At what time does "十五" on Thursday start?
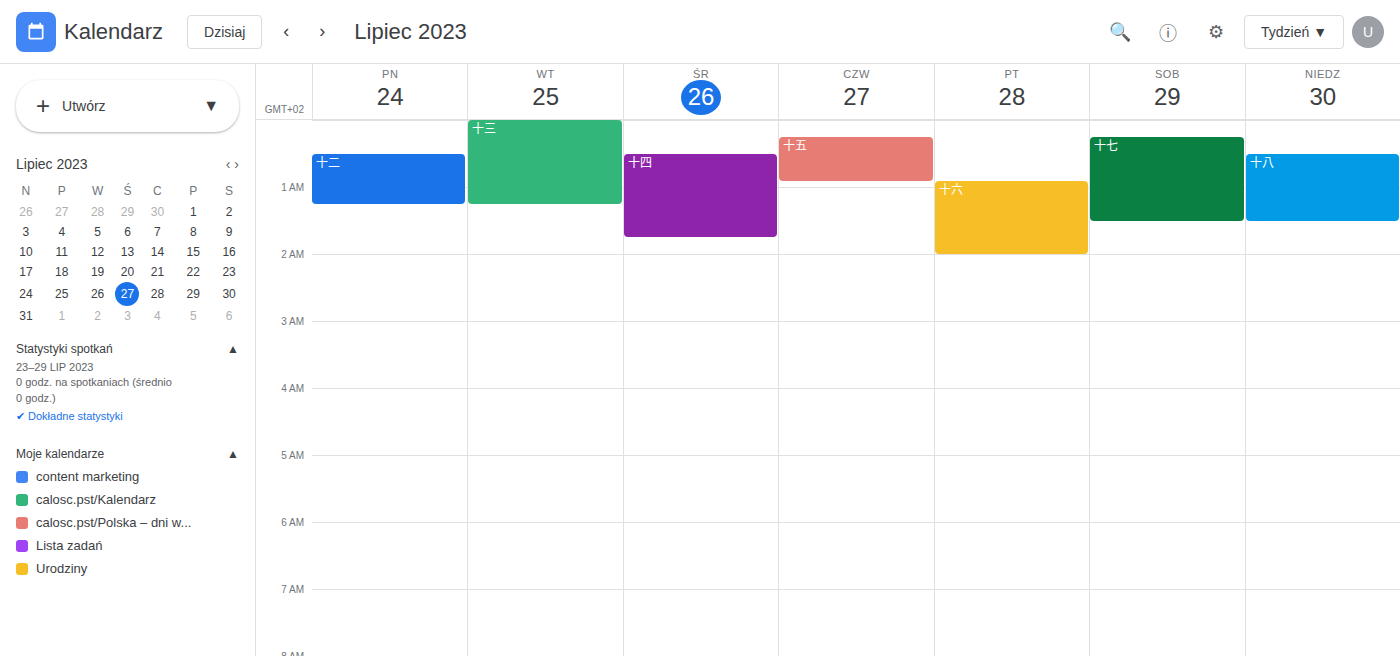
12:15 AM